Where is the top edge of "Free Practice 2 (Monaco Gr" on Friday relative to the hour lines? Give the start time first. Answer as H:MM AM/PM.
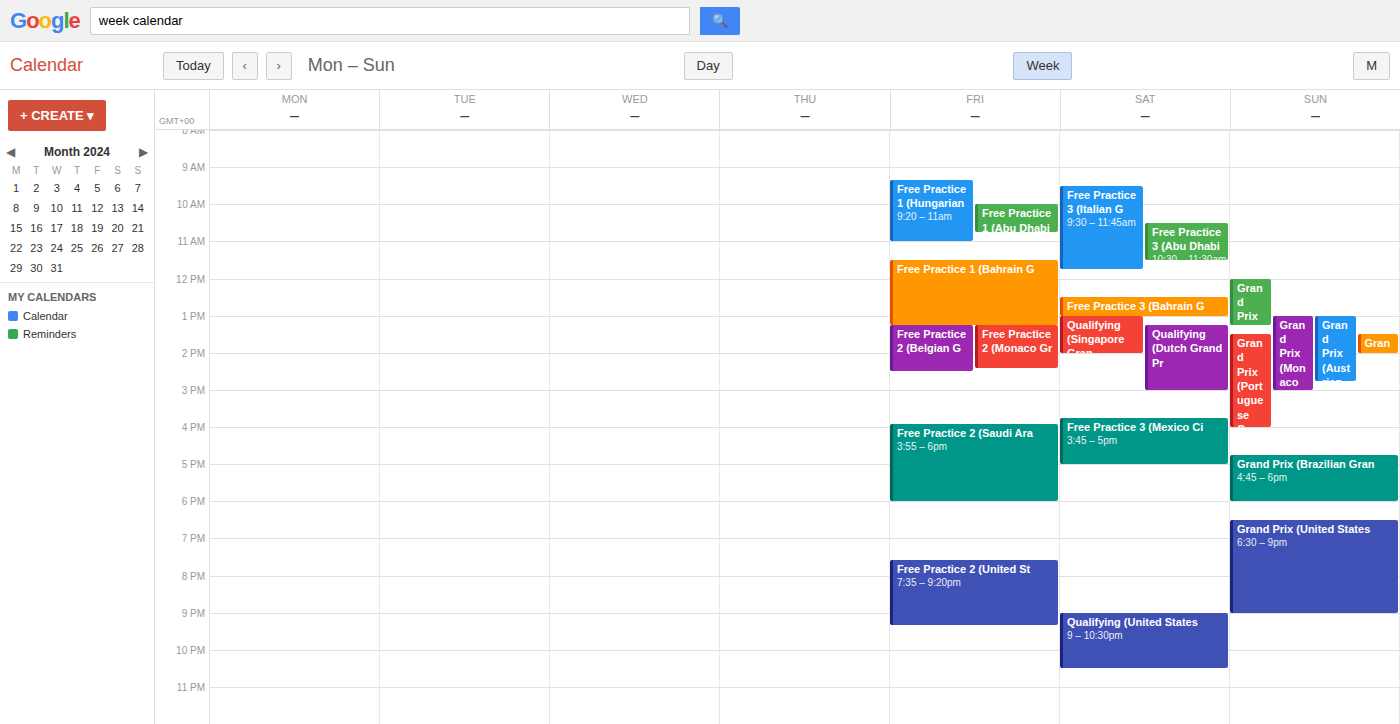
1:15 PM -- neither: a quarter of the way from the 1 PM line to the 2 PM line.